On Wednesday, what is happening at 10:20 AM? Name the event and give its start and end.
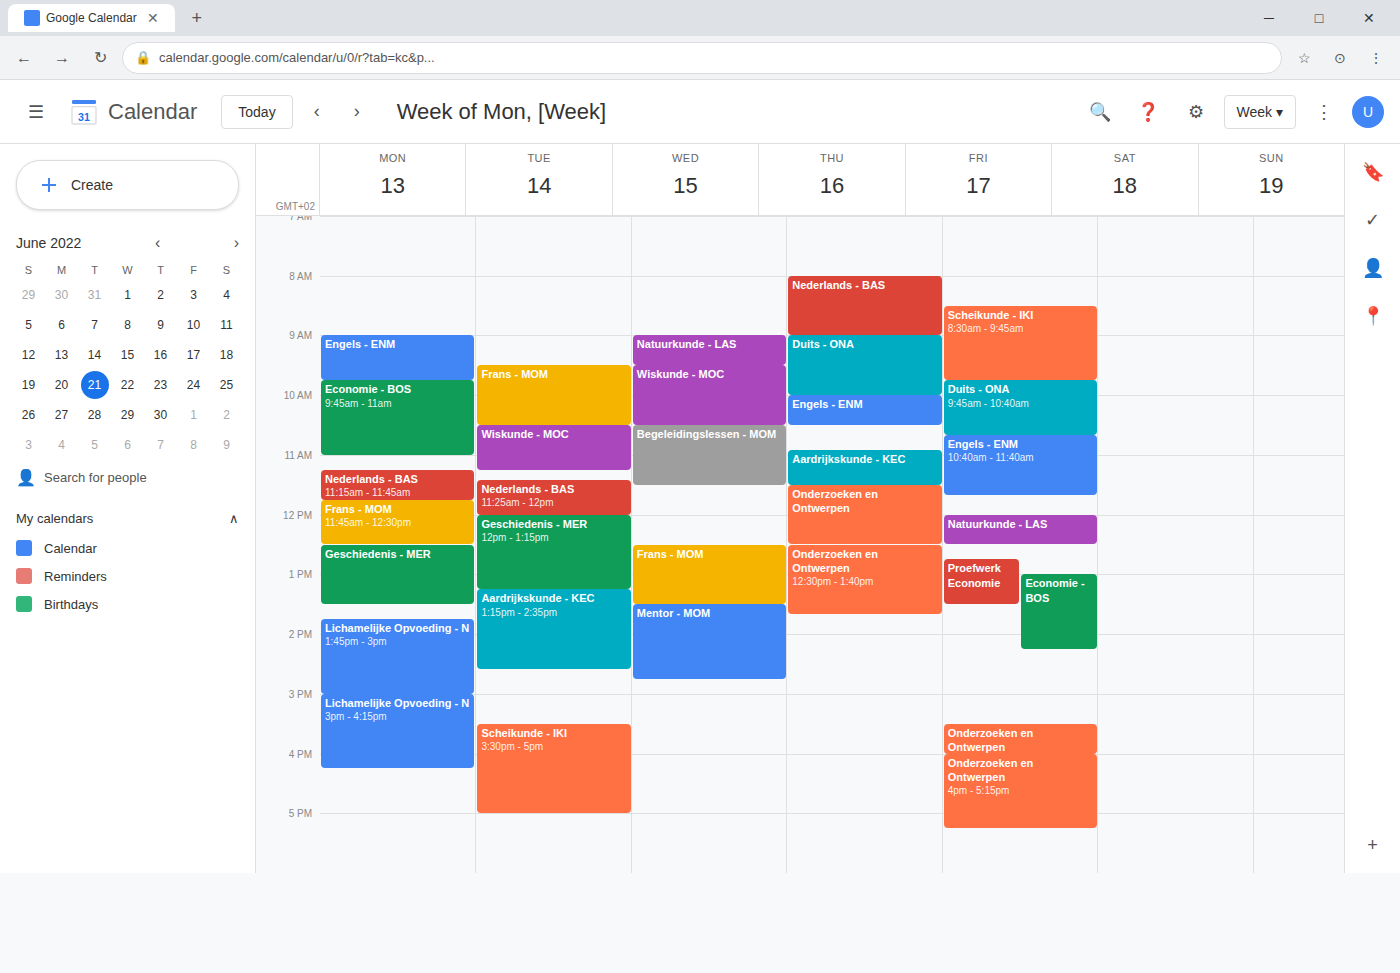
"Wiskunde - MOC", 9:30 AM to 10:30 AM